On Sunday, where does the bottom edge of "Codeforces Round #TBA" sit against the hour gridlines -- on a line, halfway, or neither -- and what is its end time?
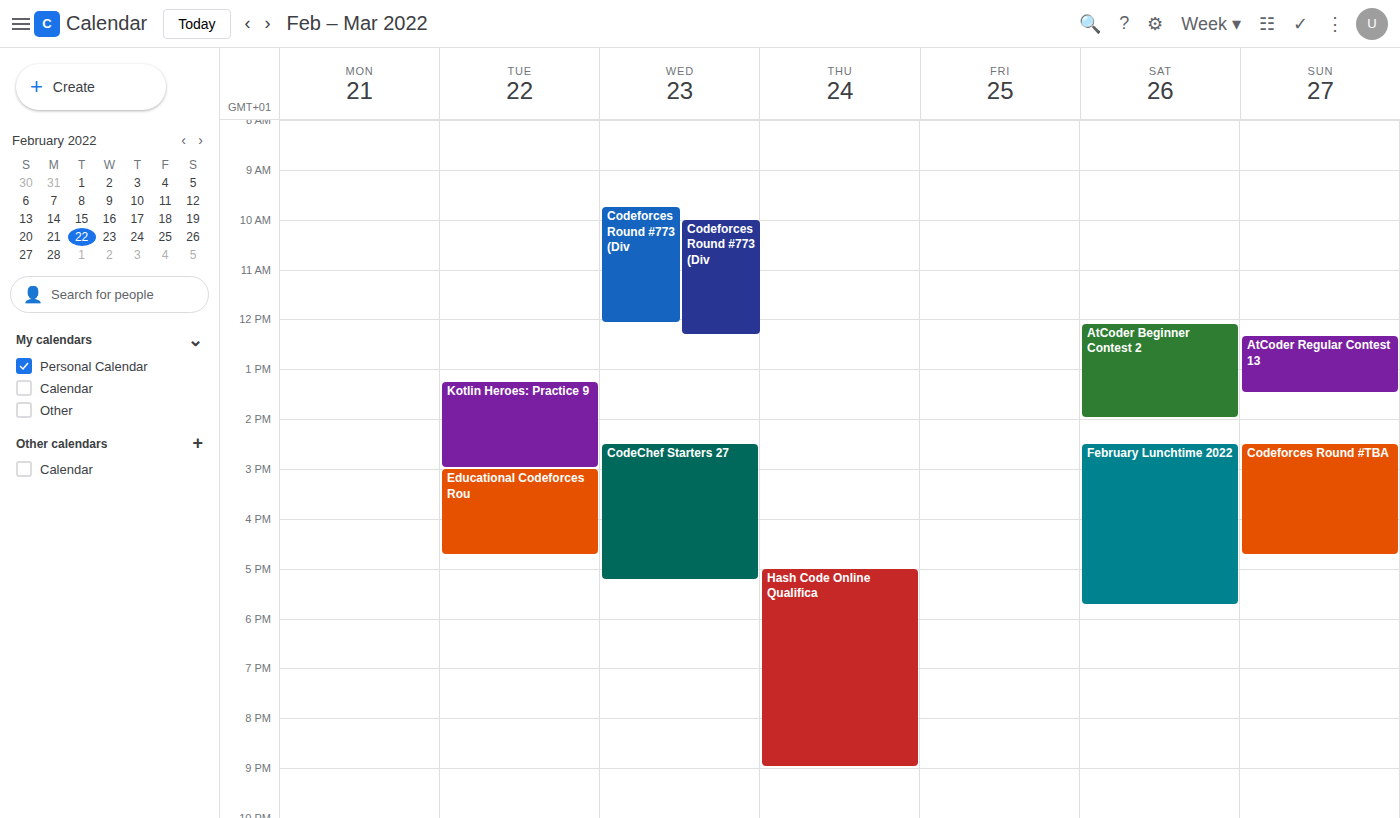
4:45 PM -- neither: three quarters of the way from the 4 PM line to the 5 PM line.